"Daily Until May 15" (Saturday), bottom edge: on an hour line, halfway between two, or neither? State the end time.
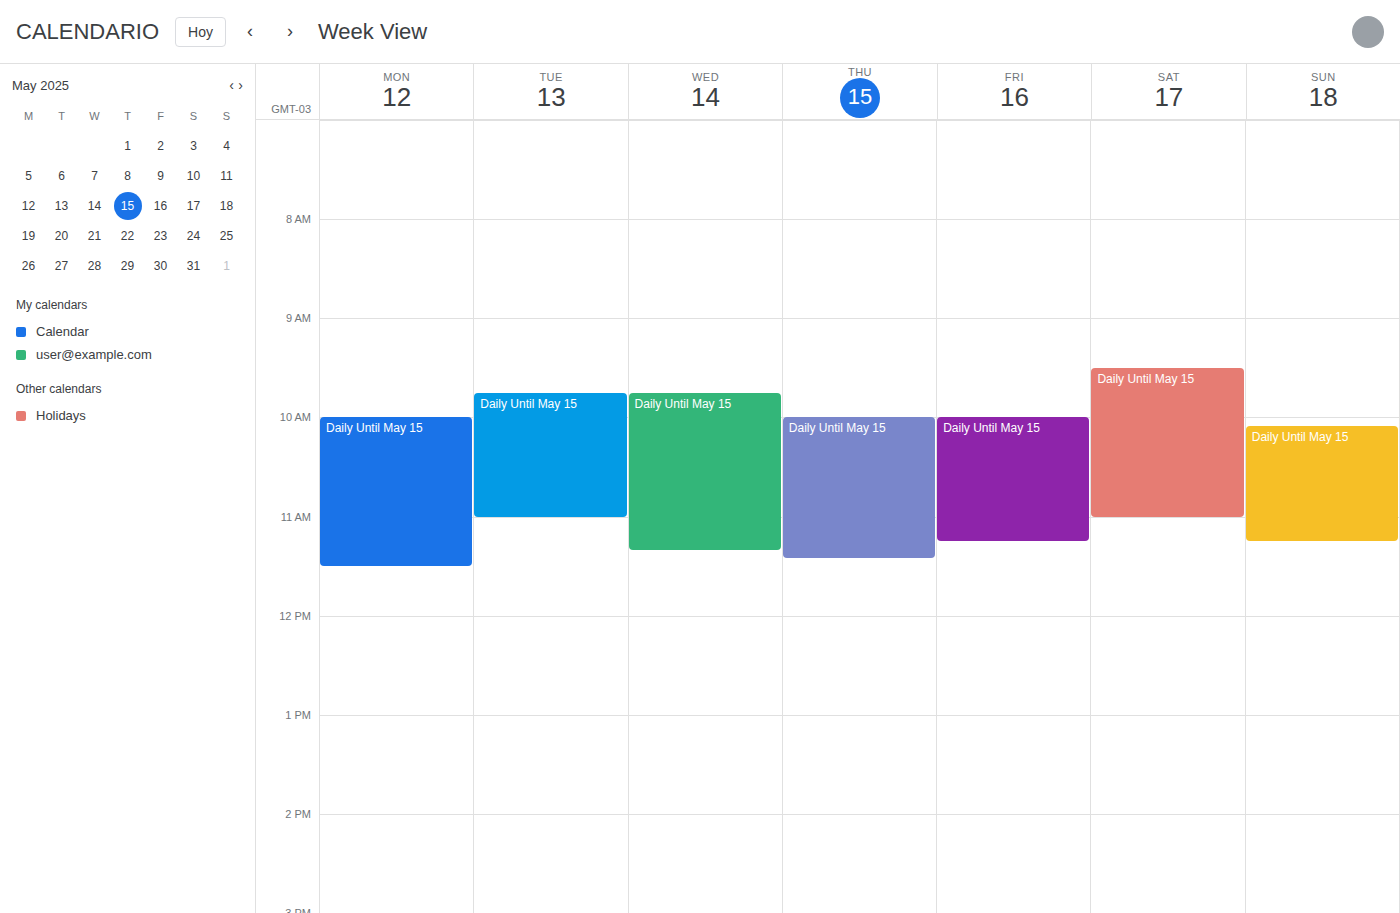
11:00 -- exactly on the 11:00 line.